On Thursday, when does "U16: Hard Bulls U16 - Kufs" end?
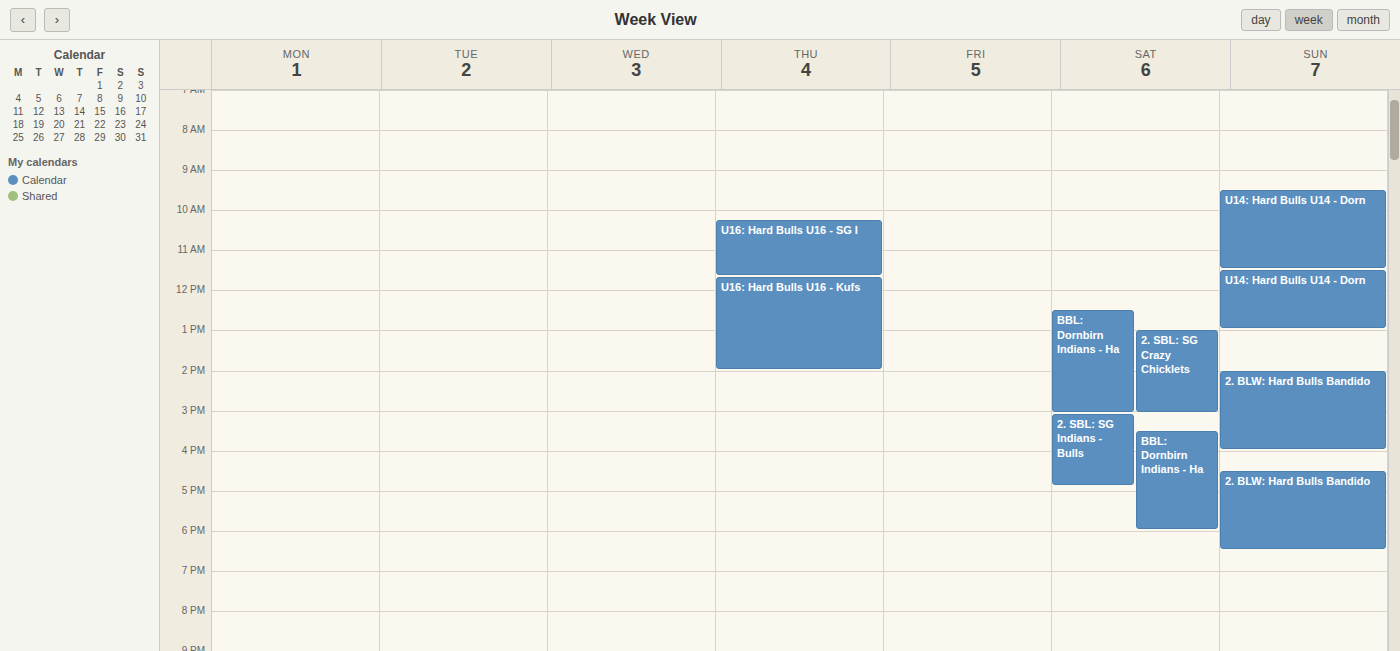
2:00 PM